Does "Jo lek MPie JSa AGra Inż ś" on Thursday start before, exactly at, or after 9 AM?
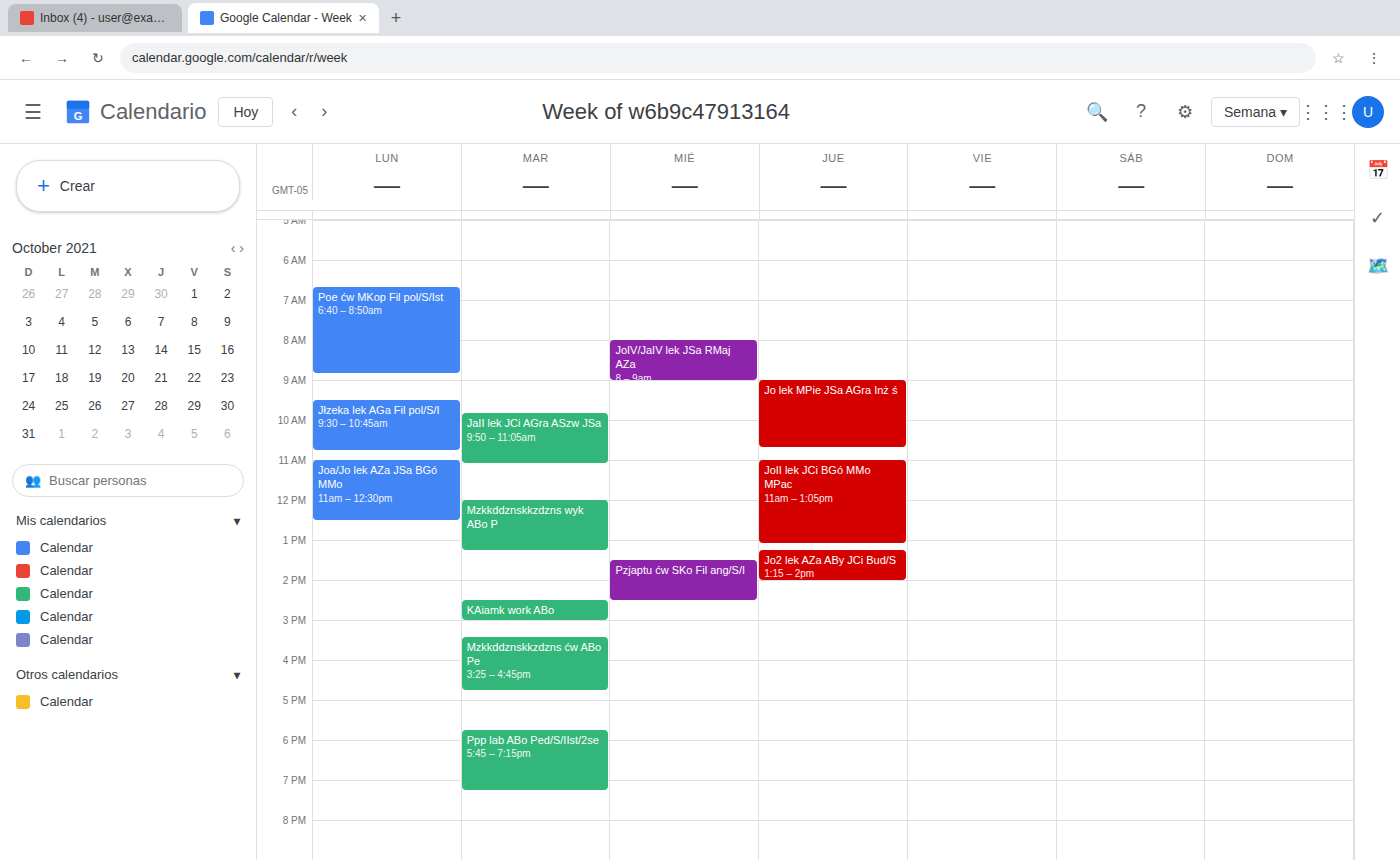
9:00 AM -- exactly at 9 AM, on the 9 AM line.